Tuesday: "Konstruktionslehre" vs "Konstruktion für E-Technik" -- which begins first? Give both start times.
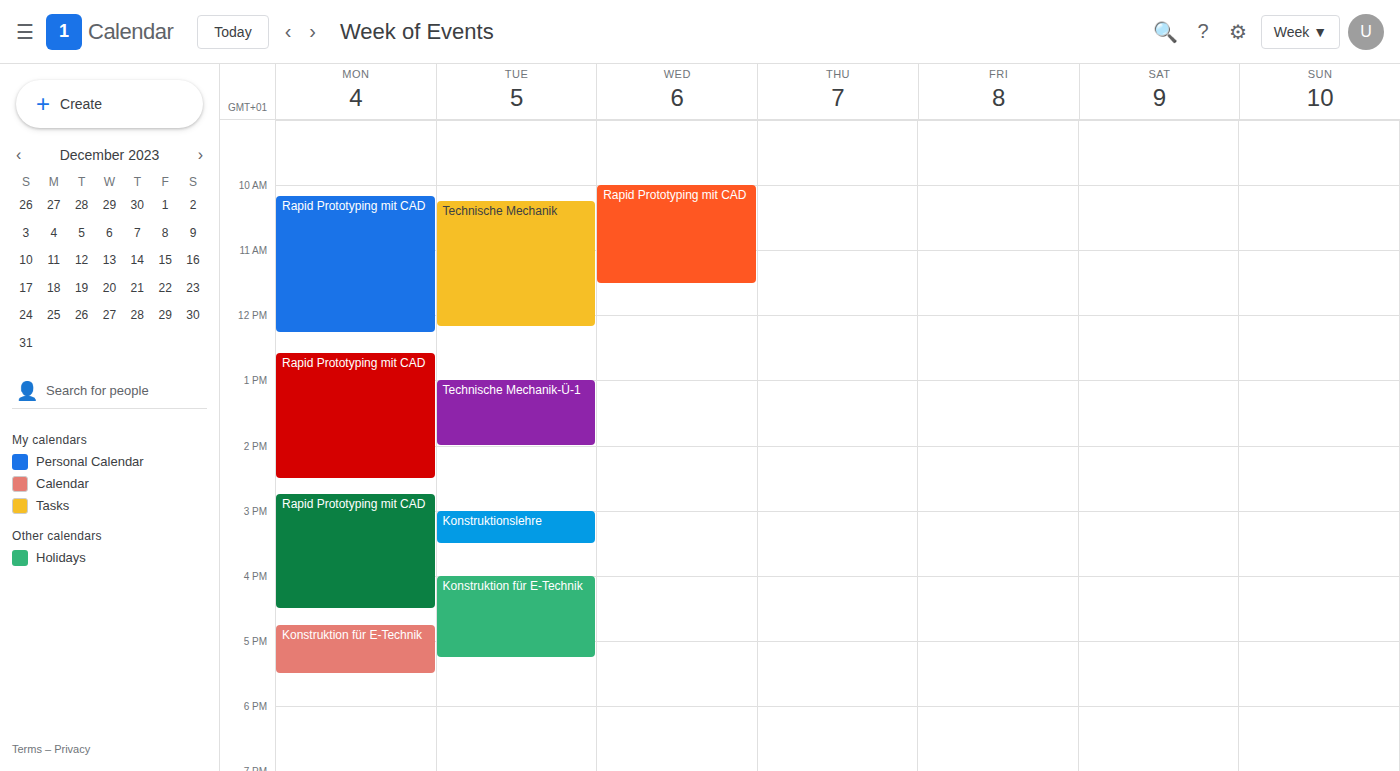
"Konstruktionslehre" 15:00; "Konstruktion für E-Technik" 16:00.